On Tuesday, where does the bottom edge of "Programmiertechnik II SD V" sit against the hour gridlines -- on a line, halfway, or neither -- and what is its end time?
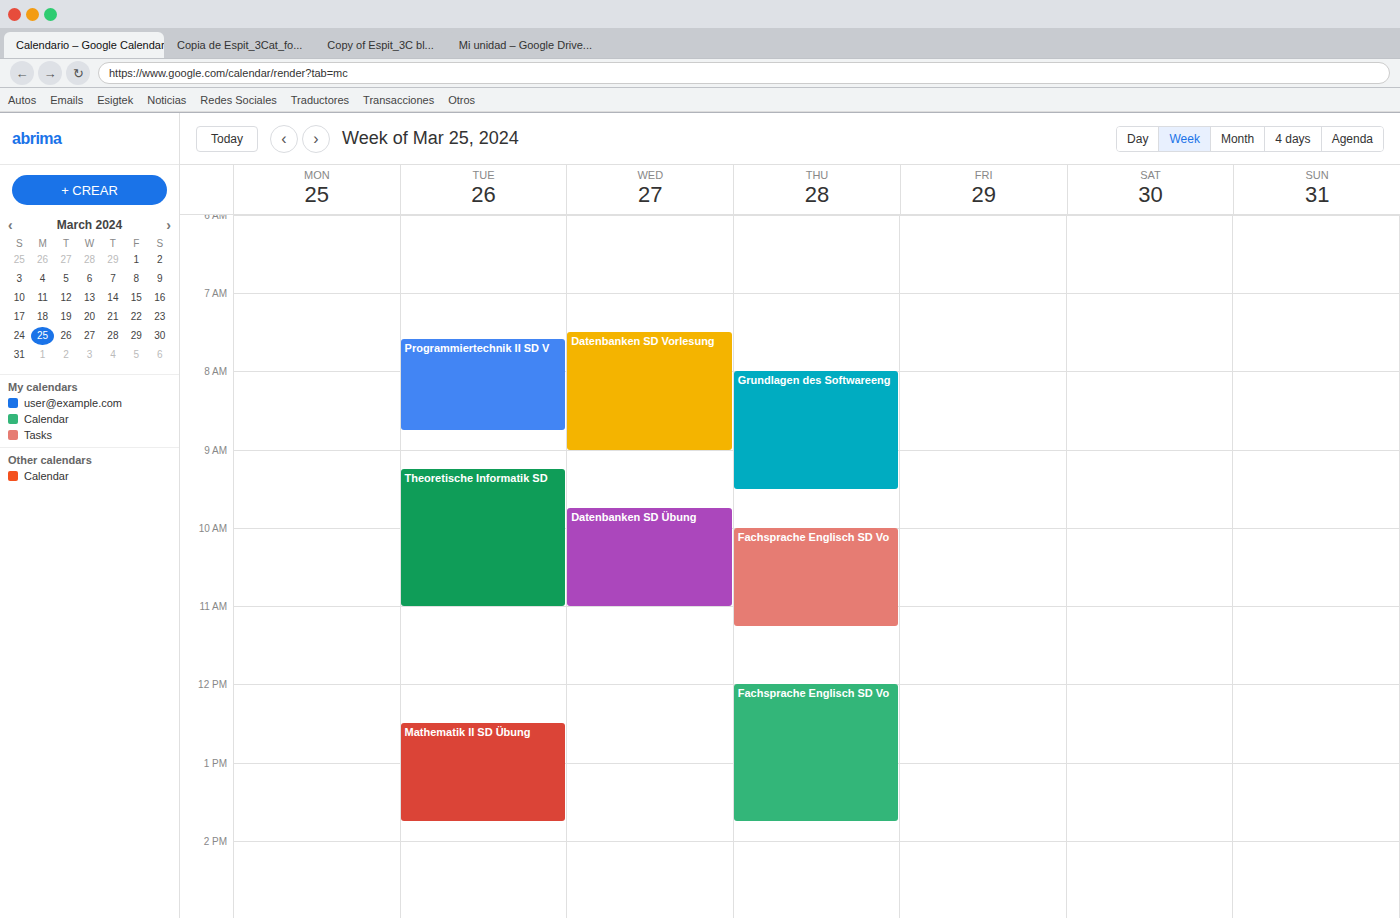
8:45 AM -- neither: three quarters of the way from the 8 AM line to the 9 AM line.